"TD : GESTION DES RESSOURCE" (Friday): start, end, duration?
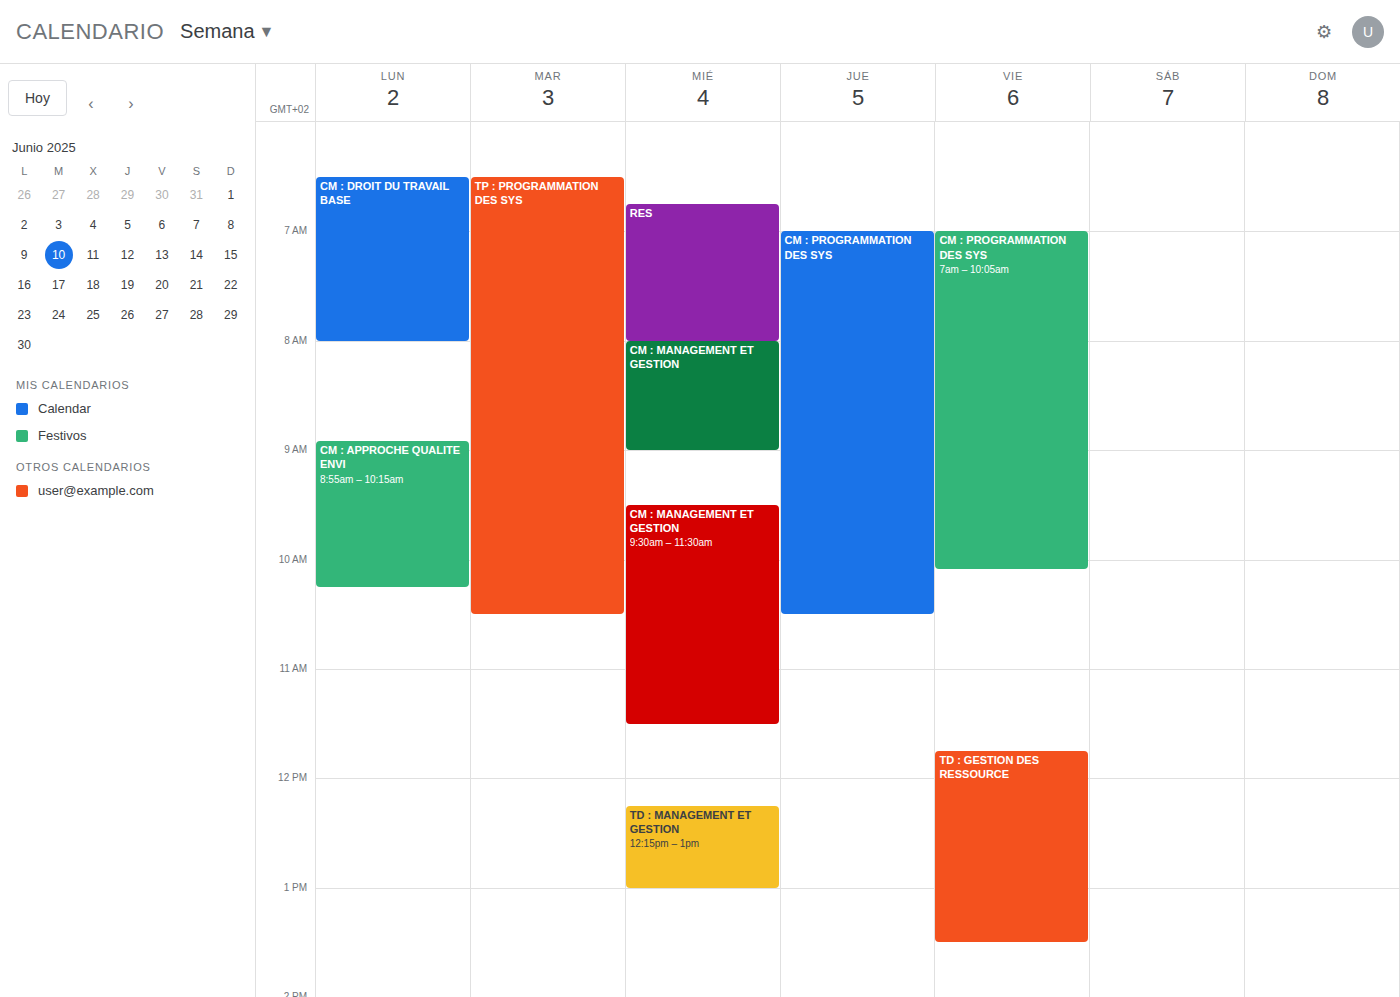
11:45 to 13:30, 1 hour 45 minutes